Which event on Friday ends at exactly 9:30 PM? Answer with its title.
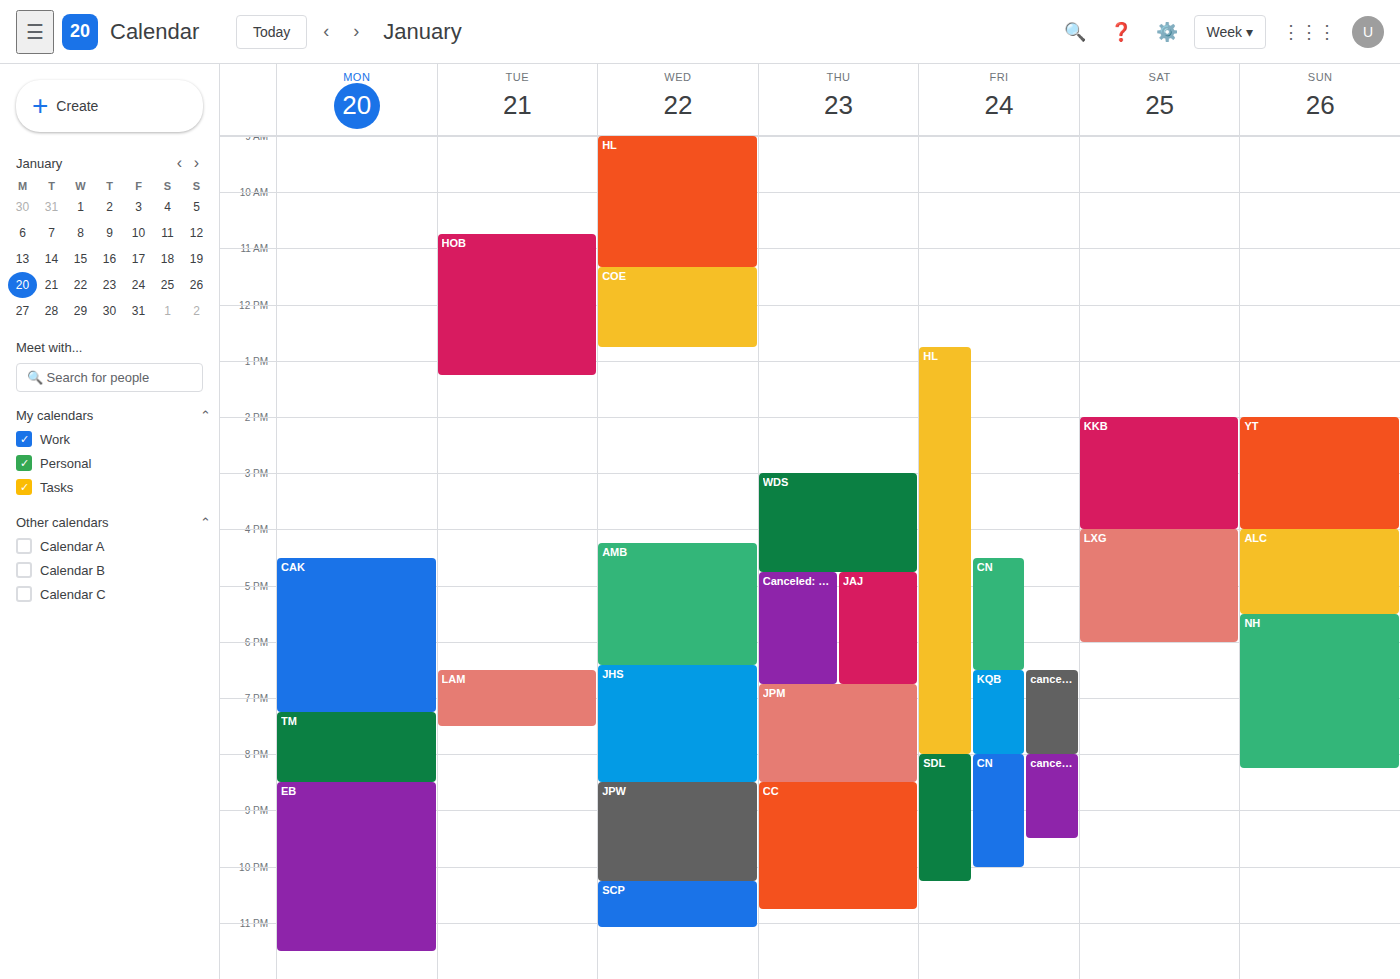
"canceled: SDL"